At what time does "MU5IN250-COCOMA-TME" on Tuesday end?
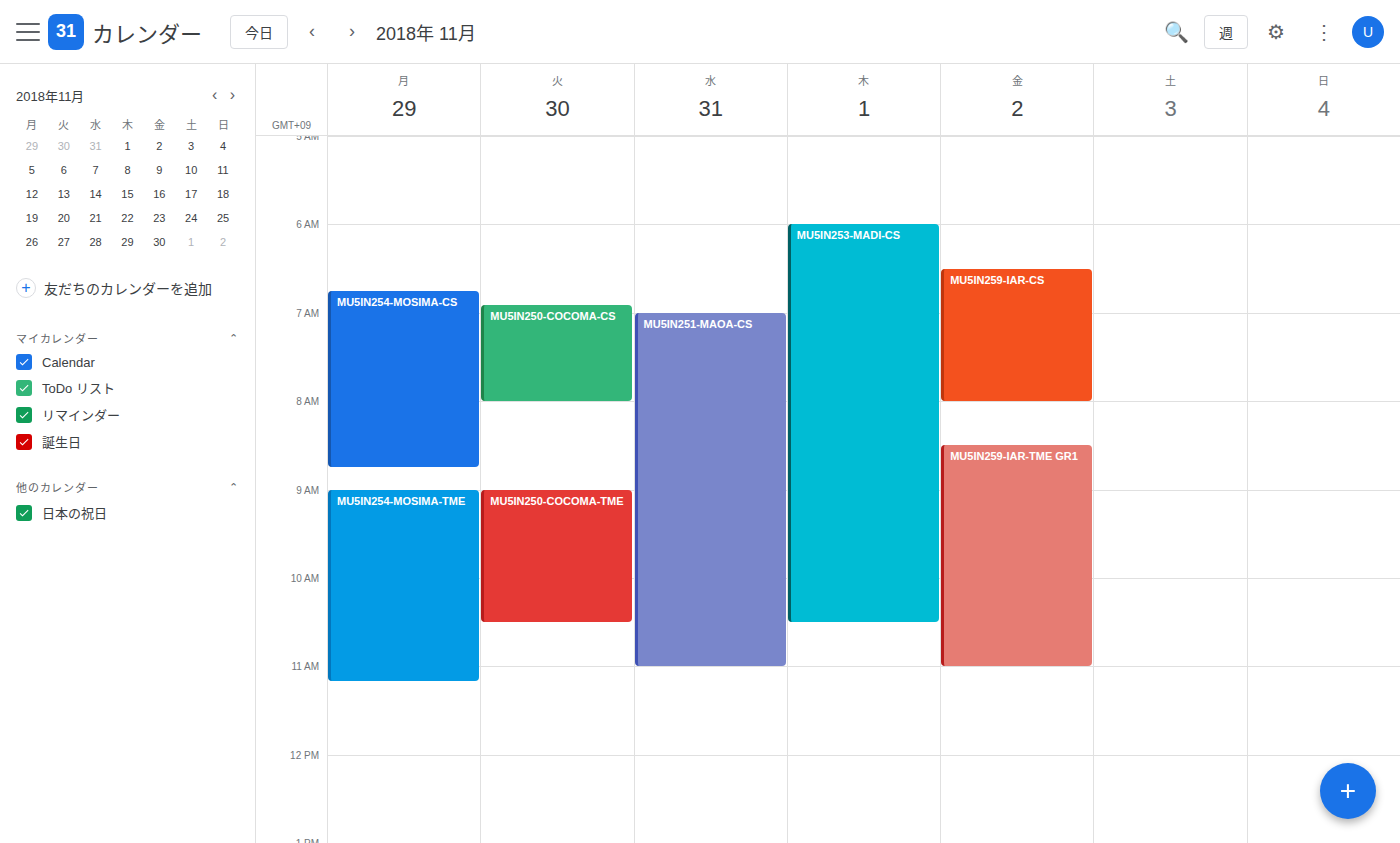
10:30 AM